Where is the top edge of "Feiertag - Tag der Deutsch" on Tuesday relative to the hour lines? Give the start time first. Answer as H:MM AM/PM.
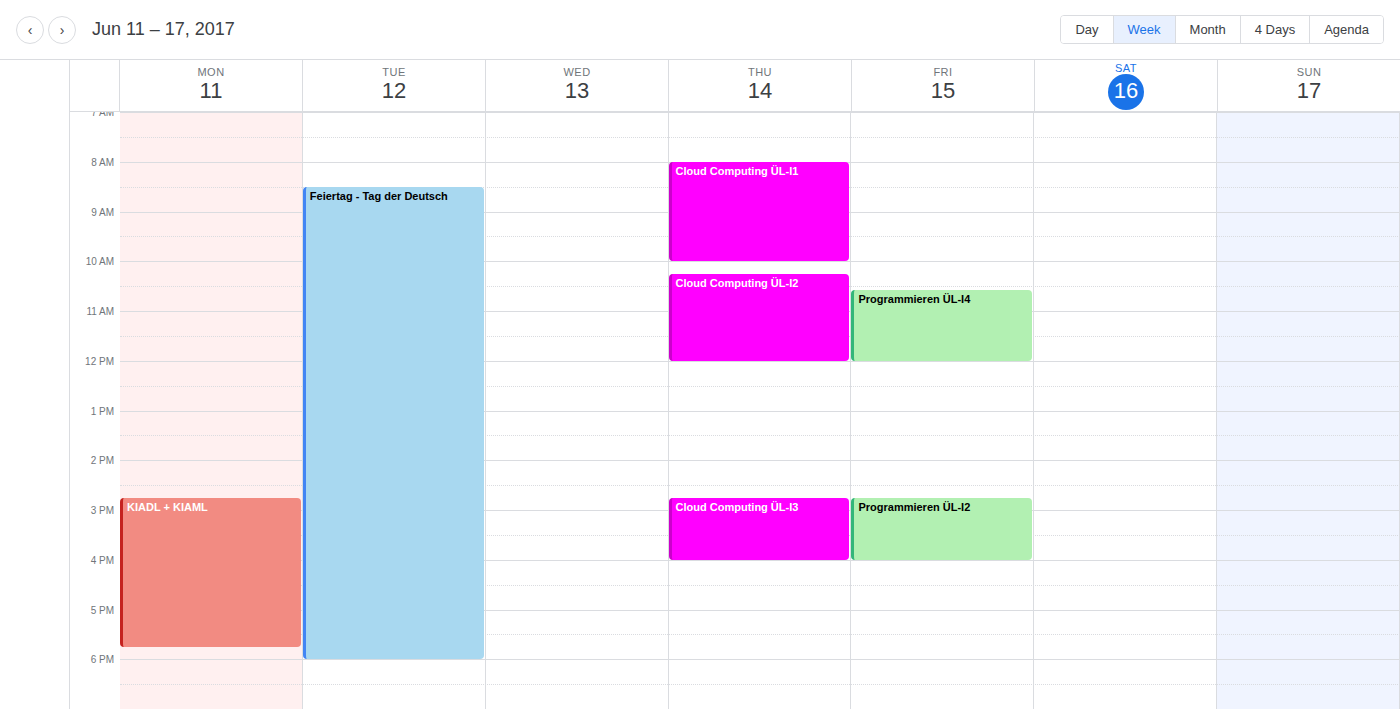
8:30 AM -- halfway between the 8 AM and 9 AM lines.